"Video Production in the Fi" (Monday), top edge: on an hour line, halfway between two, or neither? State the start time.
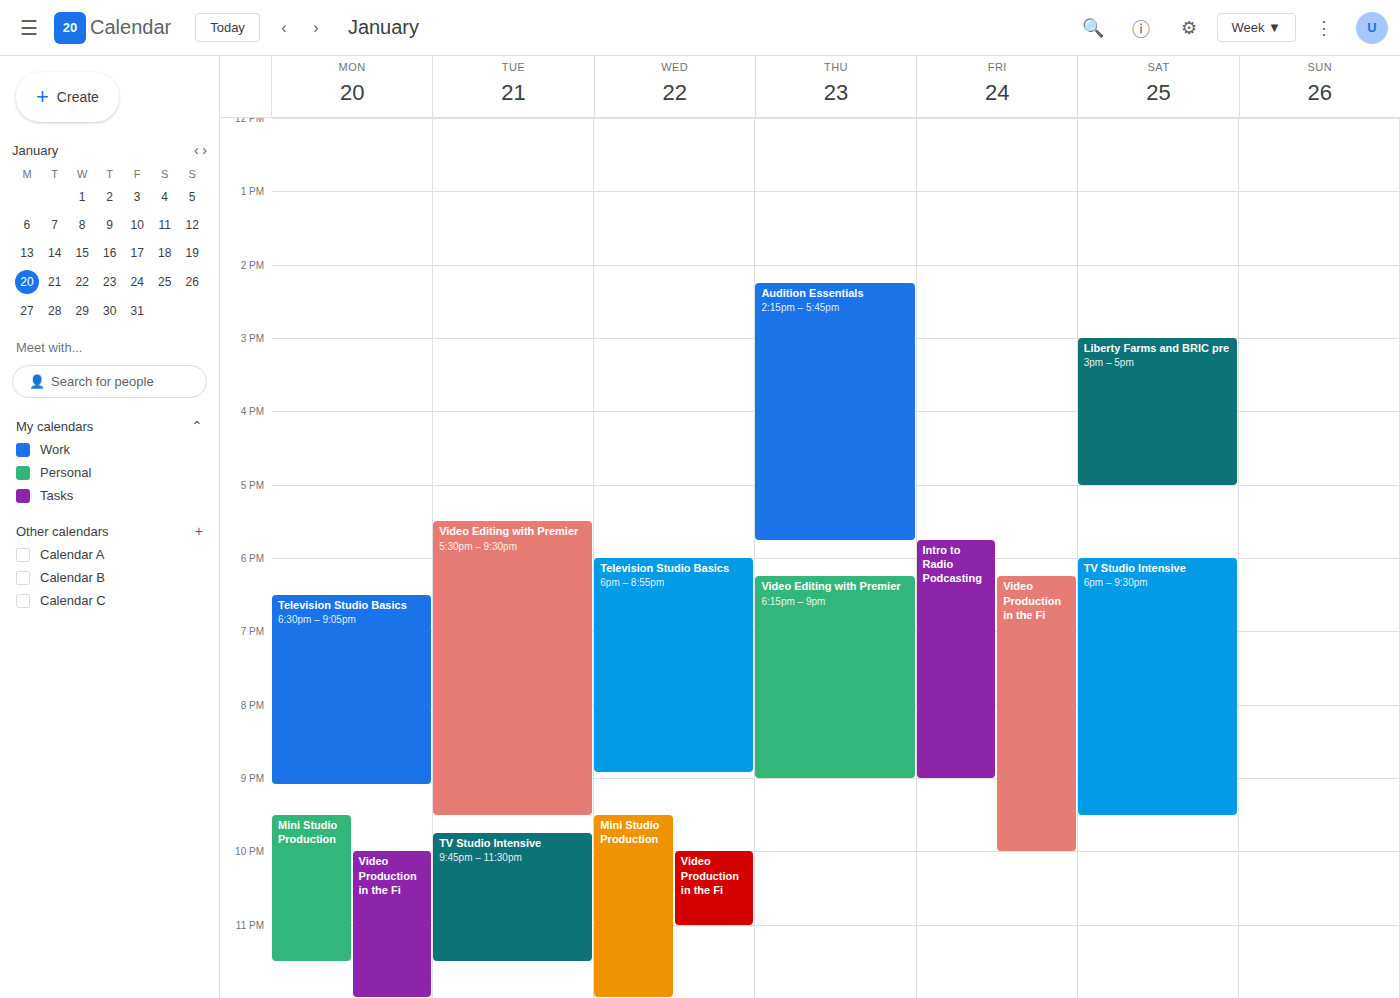
22:00 -- exactly on the 22:00 line.